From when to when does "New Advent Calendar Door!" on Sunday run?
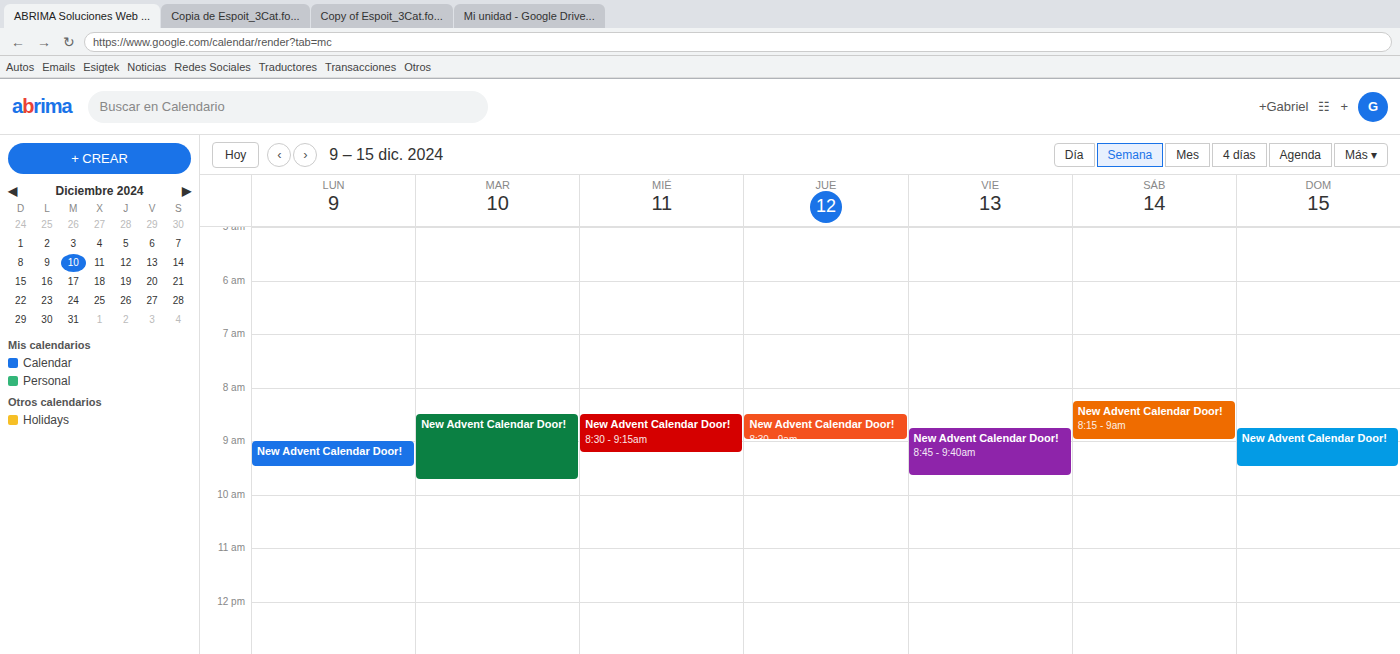
8:45 AM to 9:30 AM